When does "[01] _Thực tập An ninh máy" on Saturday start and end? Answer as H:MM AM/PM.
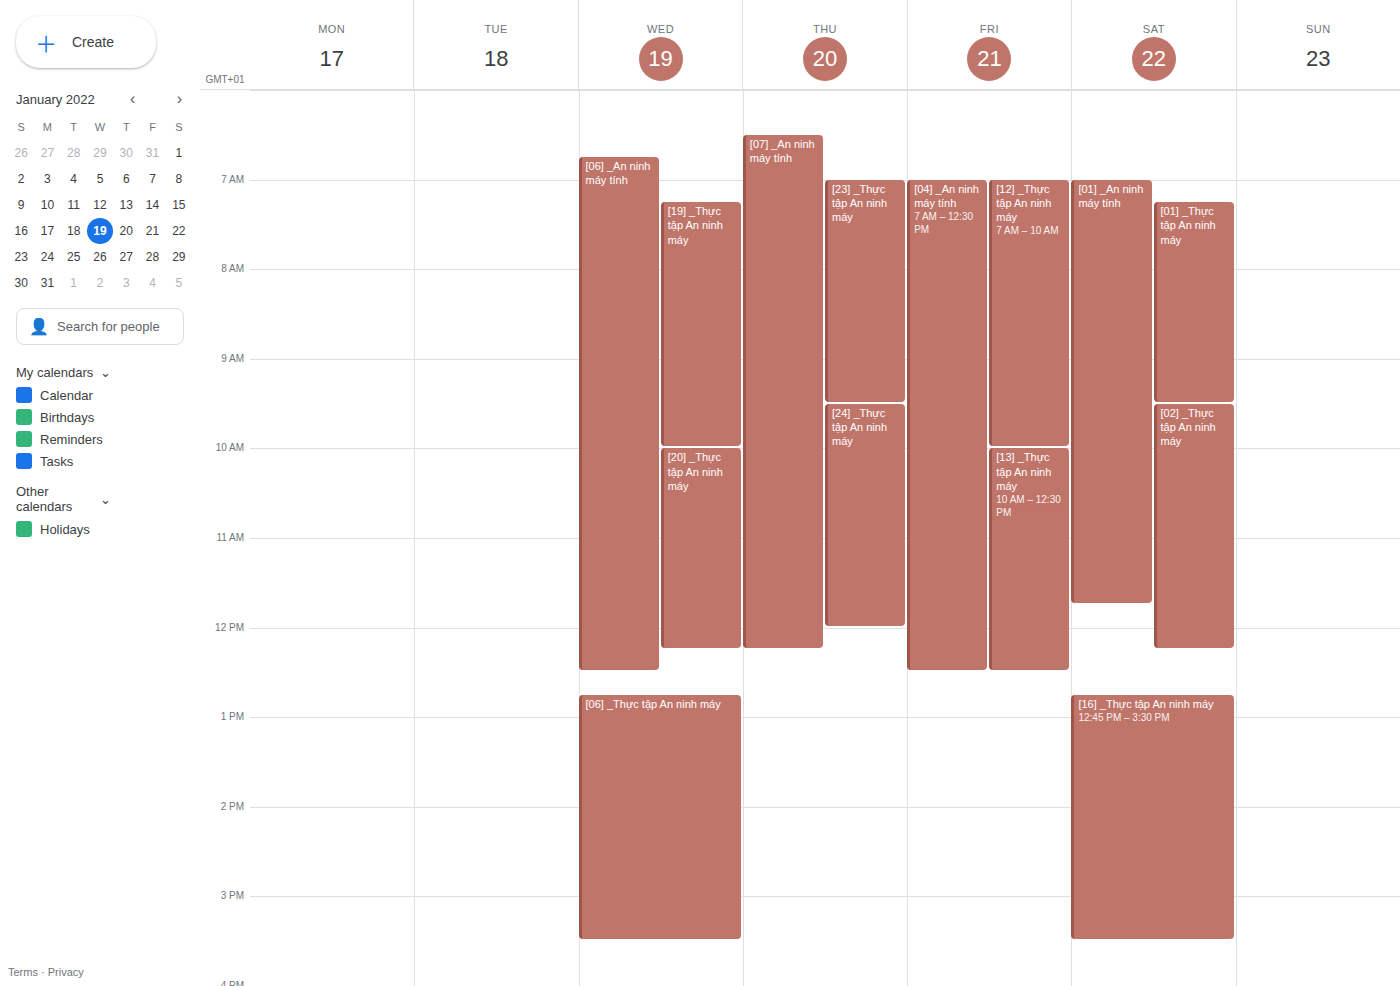
7:15 AM to 9:30 AM